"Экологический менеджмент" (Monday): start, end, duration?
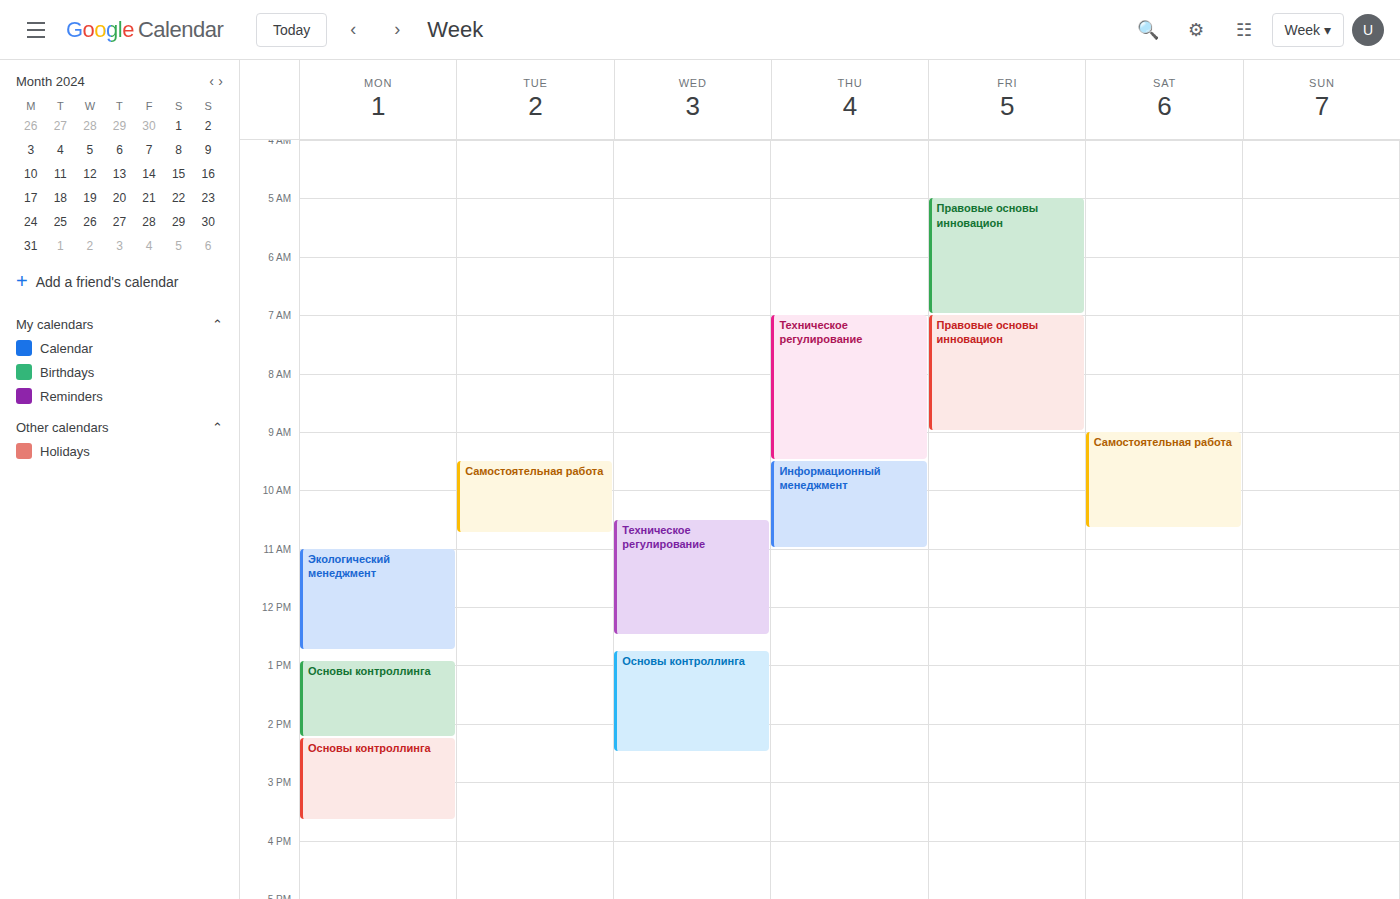
11:00 AM to 12:45 PM, 1 hour 45 minutes